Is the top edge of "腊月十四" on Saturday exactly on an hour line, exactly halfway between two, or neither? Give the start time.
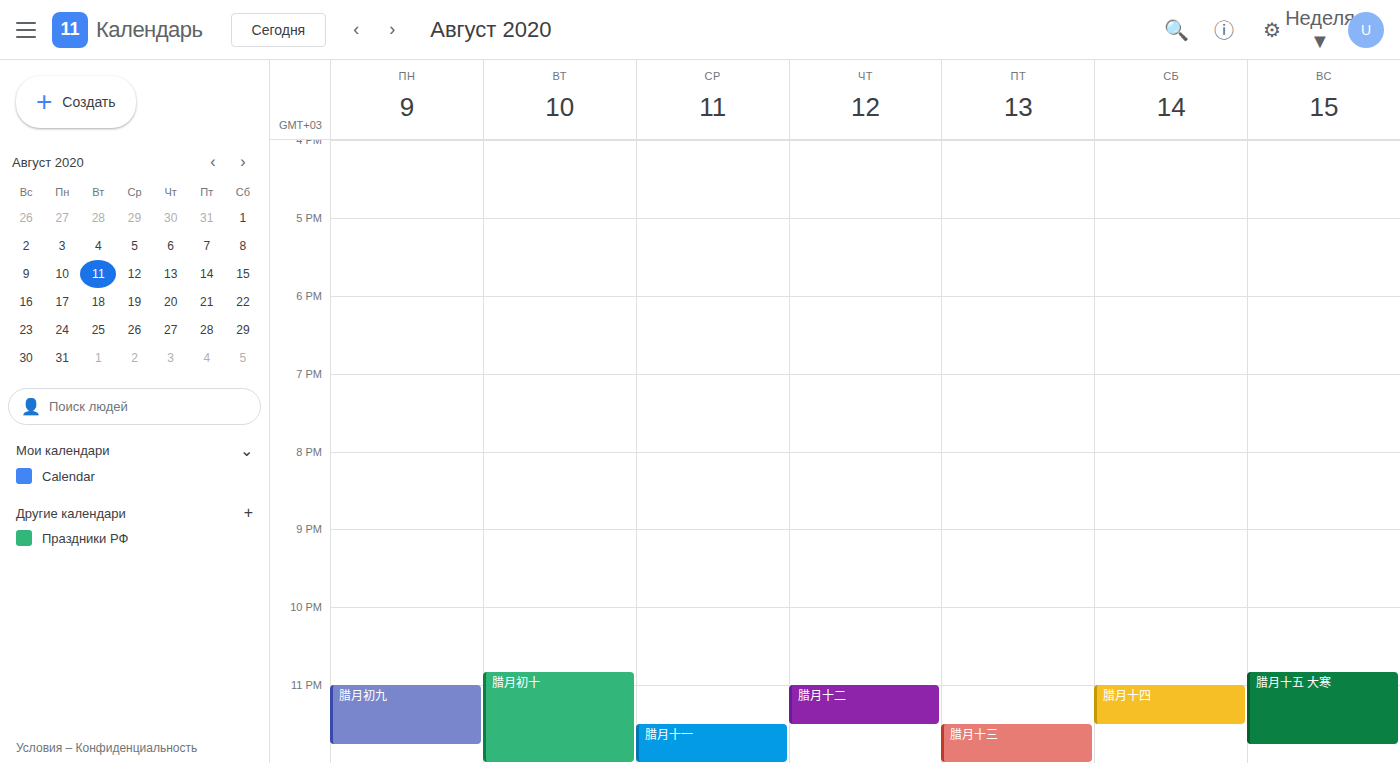
11:00 PM -- exactly on the 11 PM line.